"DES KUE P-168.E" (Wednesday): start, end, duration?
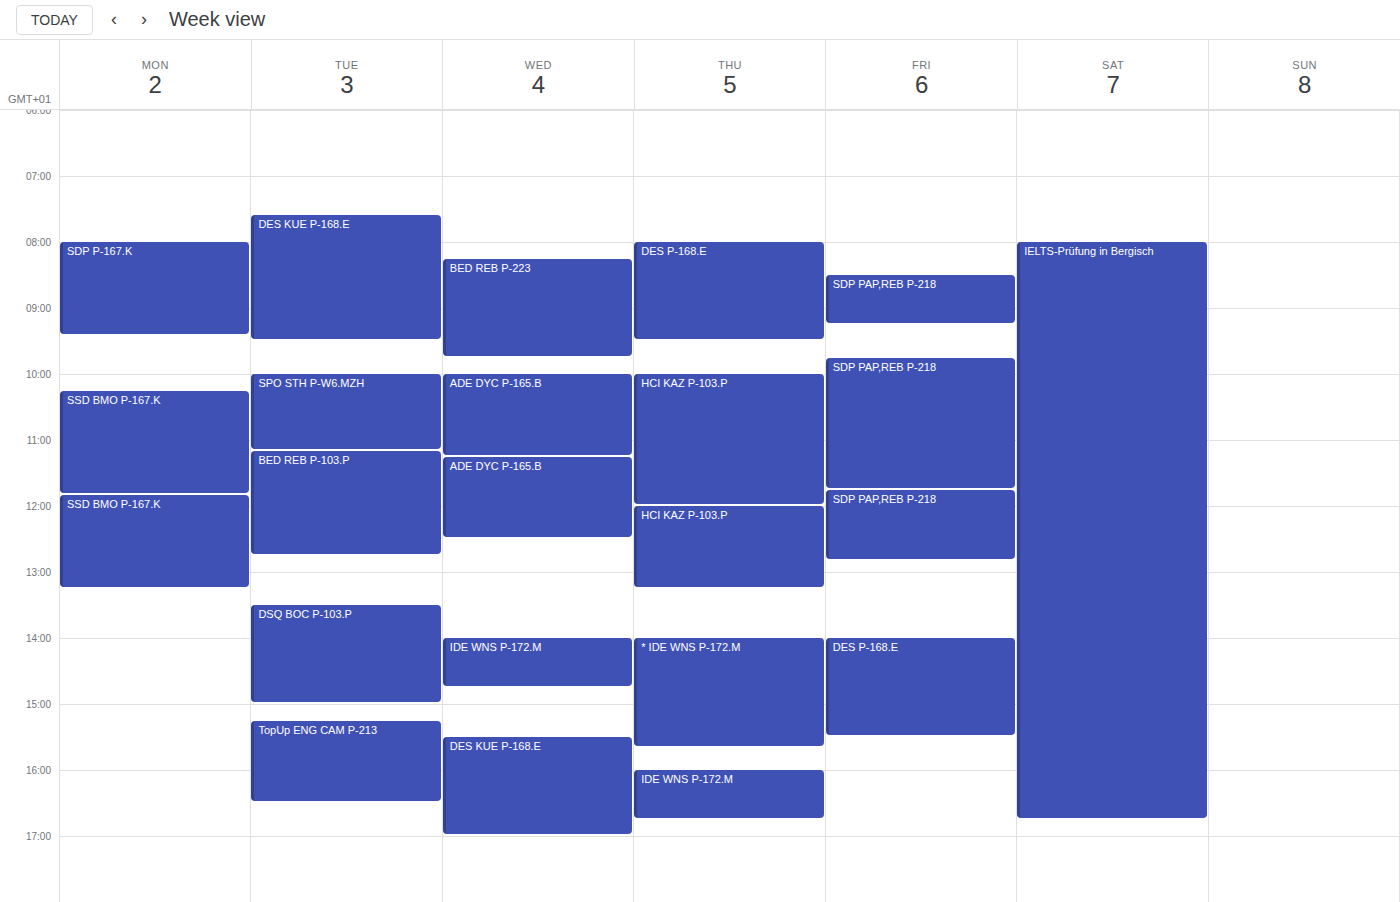
3:30 PM to 5:00 PM, 1 hour 30 minutes